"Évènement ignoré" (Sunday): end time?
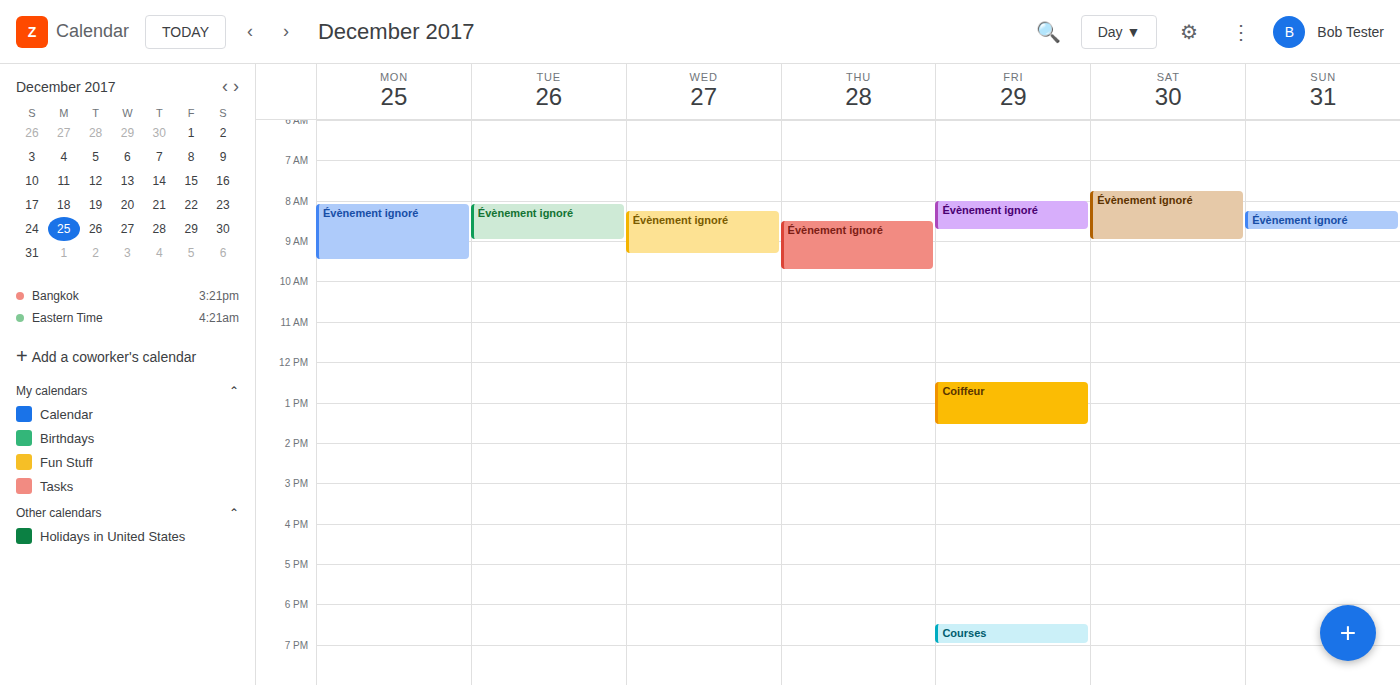
8:45 AM